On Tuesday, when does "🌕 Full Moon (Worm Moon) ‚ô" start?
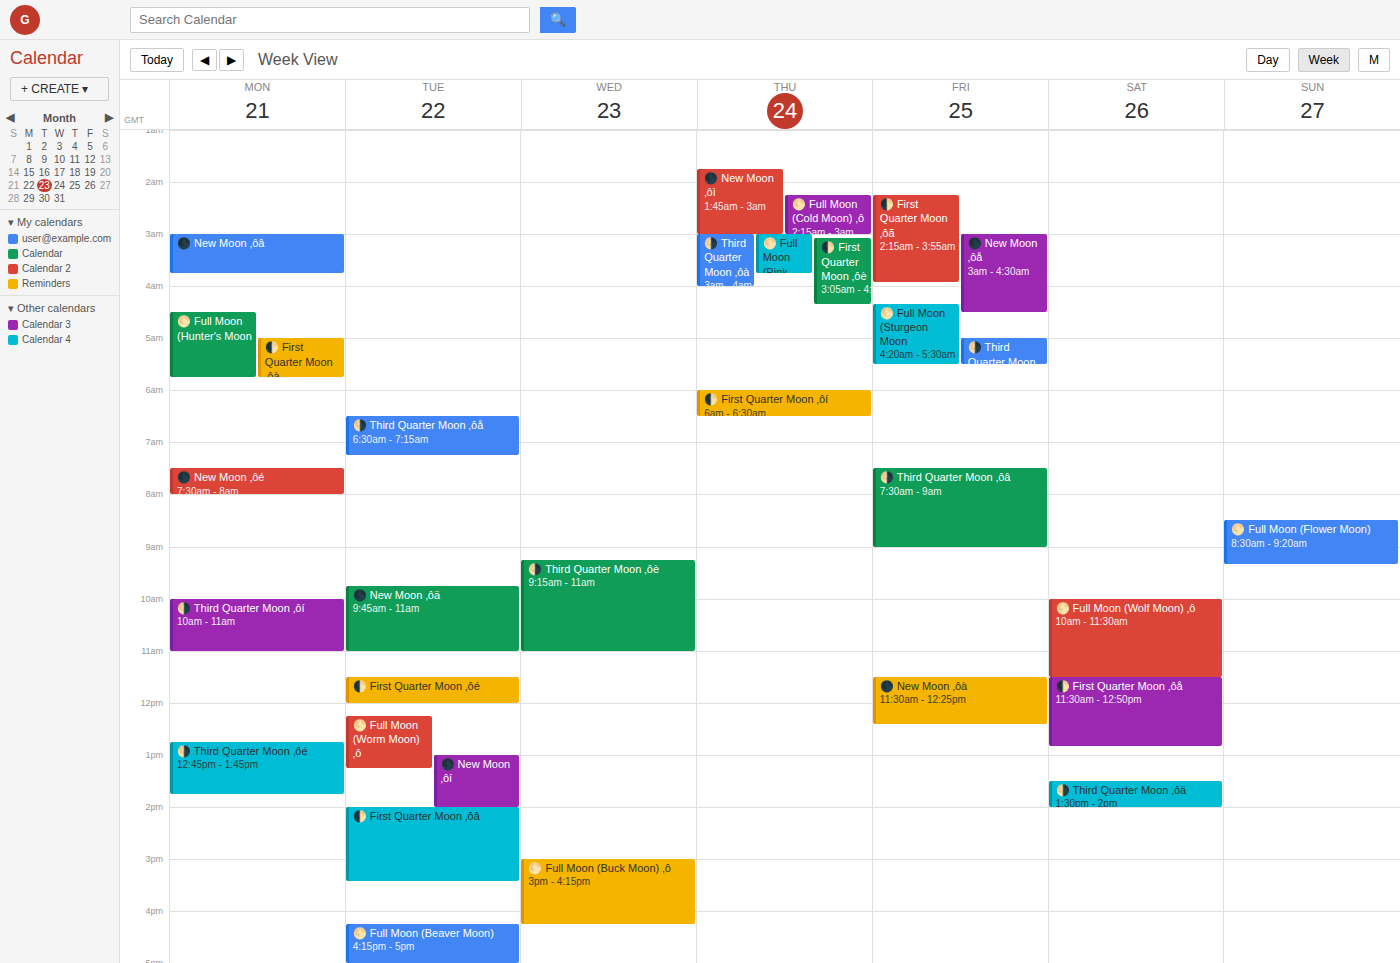
12:15